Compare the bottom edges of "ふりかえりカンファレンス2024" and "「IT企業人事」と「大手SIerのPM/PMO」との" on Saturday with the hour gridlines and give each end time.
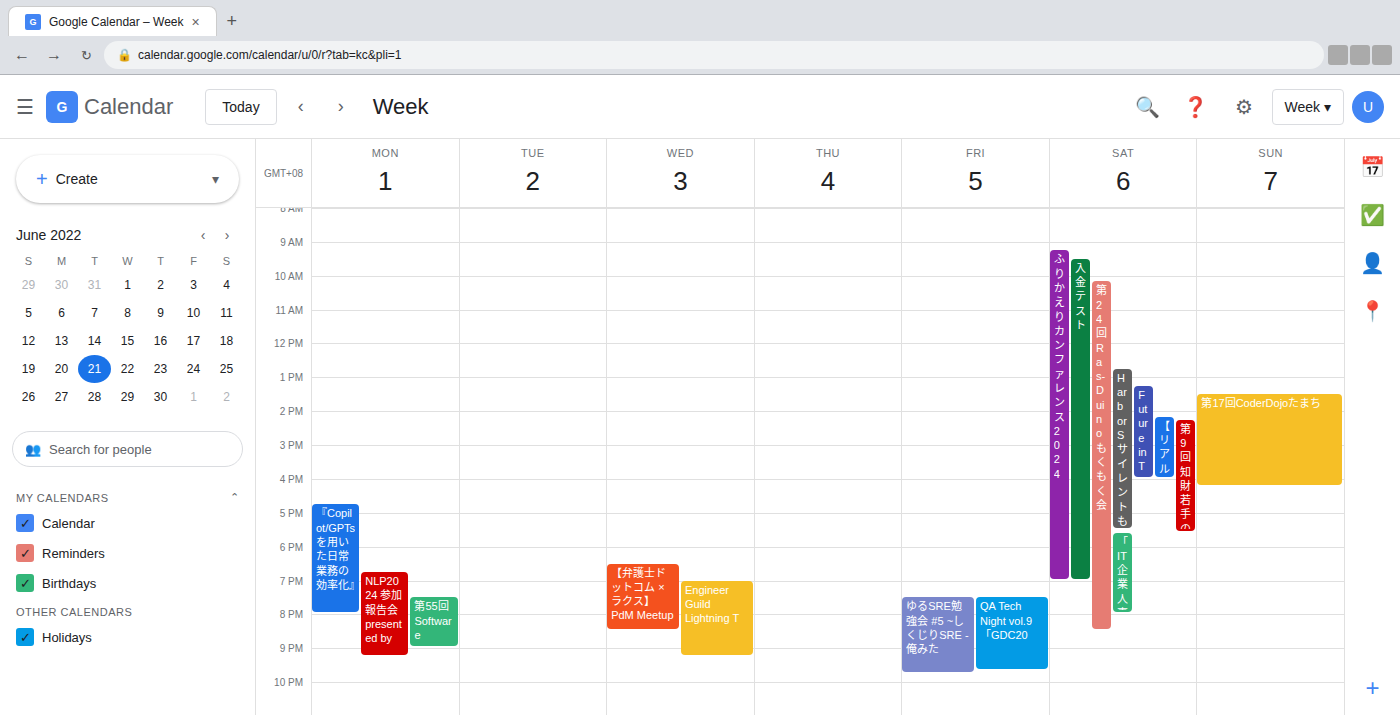
"ふりかえりカンファレンス2024": 7:00 PM, exactly on the 7 PM line. "「IT企業人事」と「大手SIerのPM/PMO」との": 8:00 PM, exactly on the 8 PM line.